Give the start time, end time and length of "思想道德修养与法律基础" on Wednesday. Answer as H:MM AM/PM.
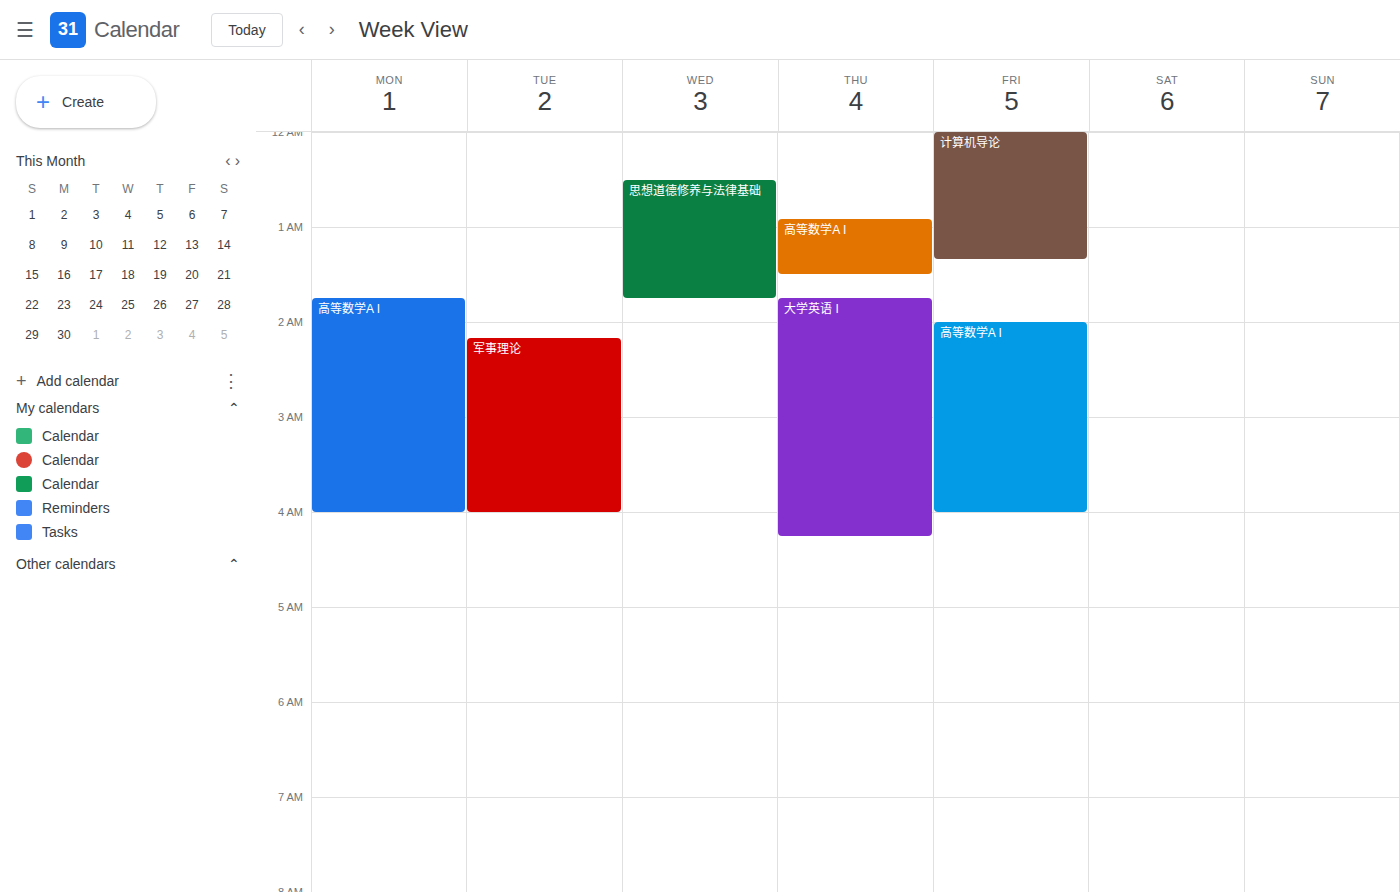
12:30 AM to 1:45 AM, 1 hour 15 minutes